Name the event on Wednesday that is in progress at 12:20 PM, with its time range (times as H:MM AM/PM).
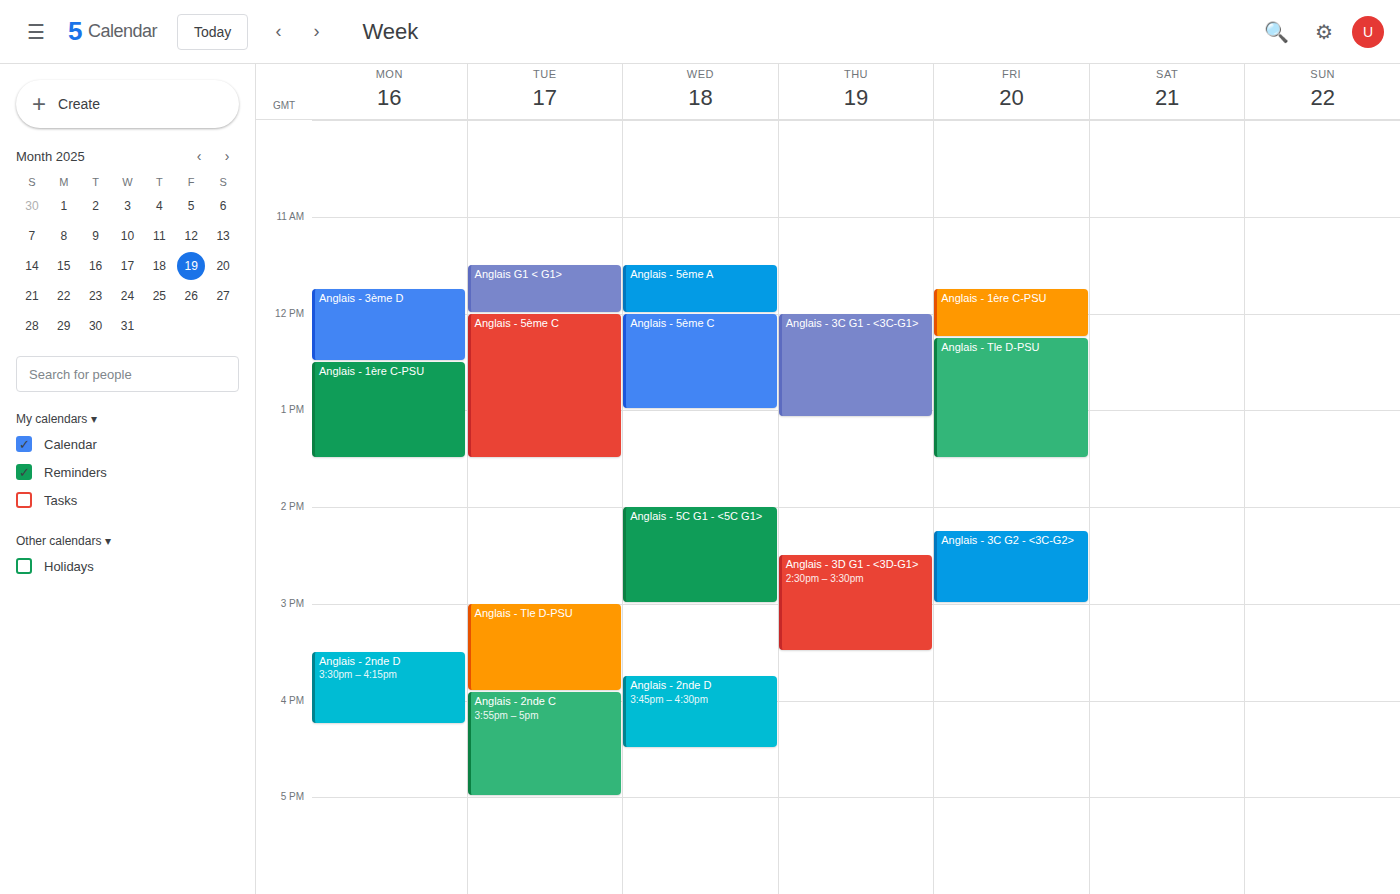
"Anglais - 5ème C", 12:00 PM to 1:00 PM